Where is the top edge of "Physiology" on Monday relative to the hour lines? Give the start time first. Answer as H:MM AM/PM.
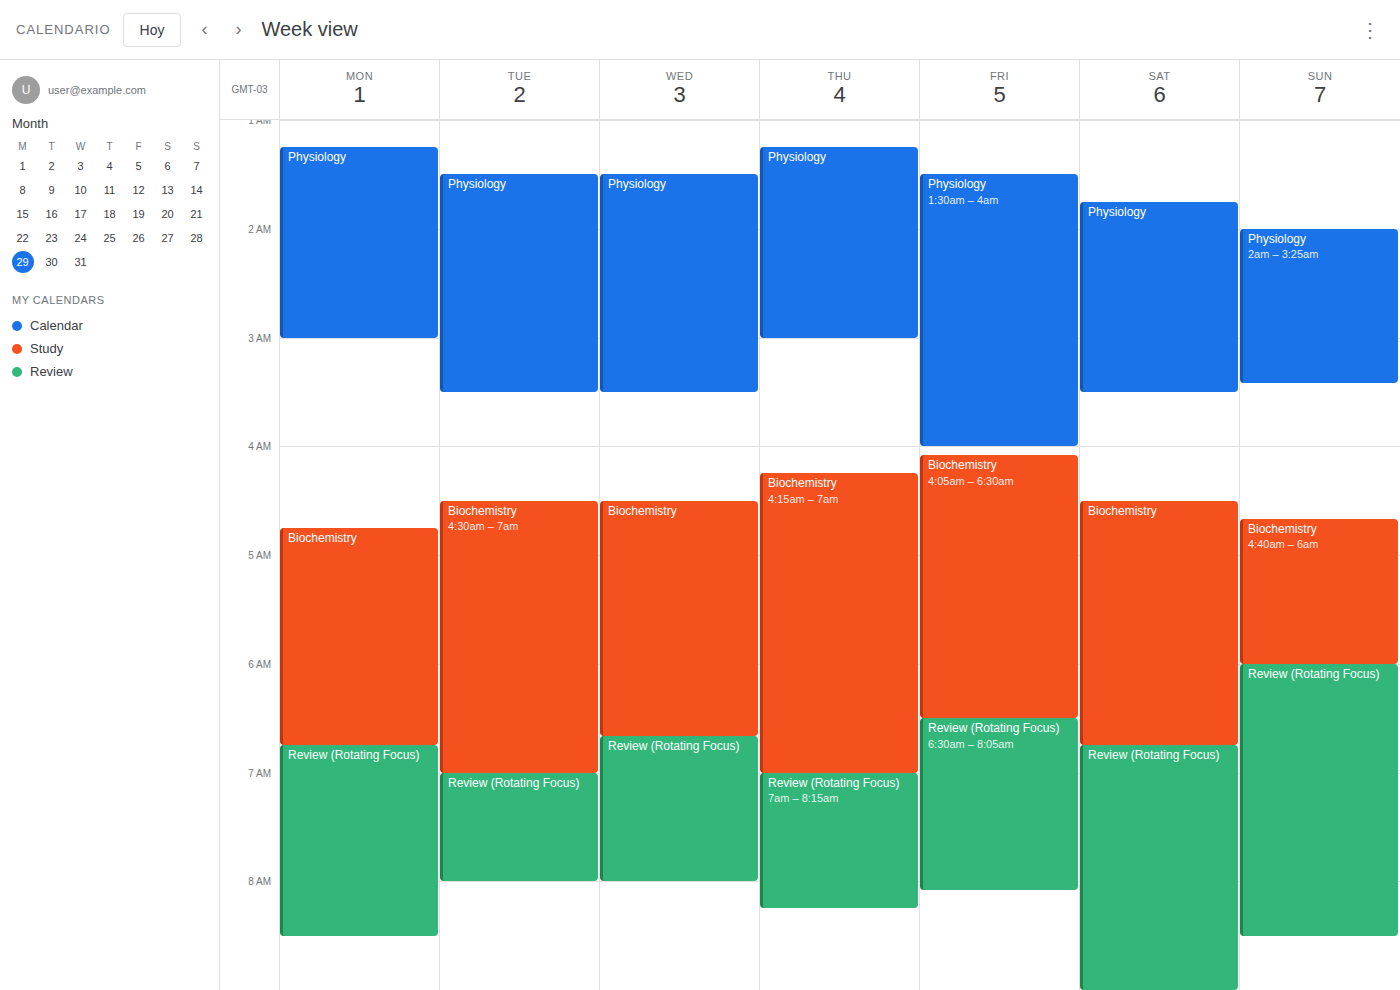
1:15 AM -- neither: a quarter of the way from the 1 AM line to the 2 AM line.